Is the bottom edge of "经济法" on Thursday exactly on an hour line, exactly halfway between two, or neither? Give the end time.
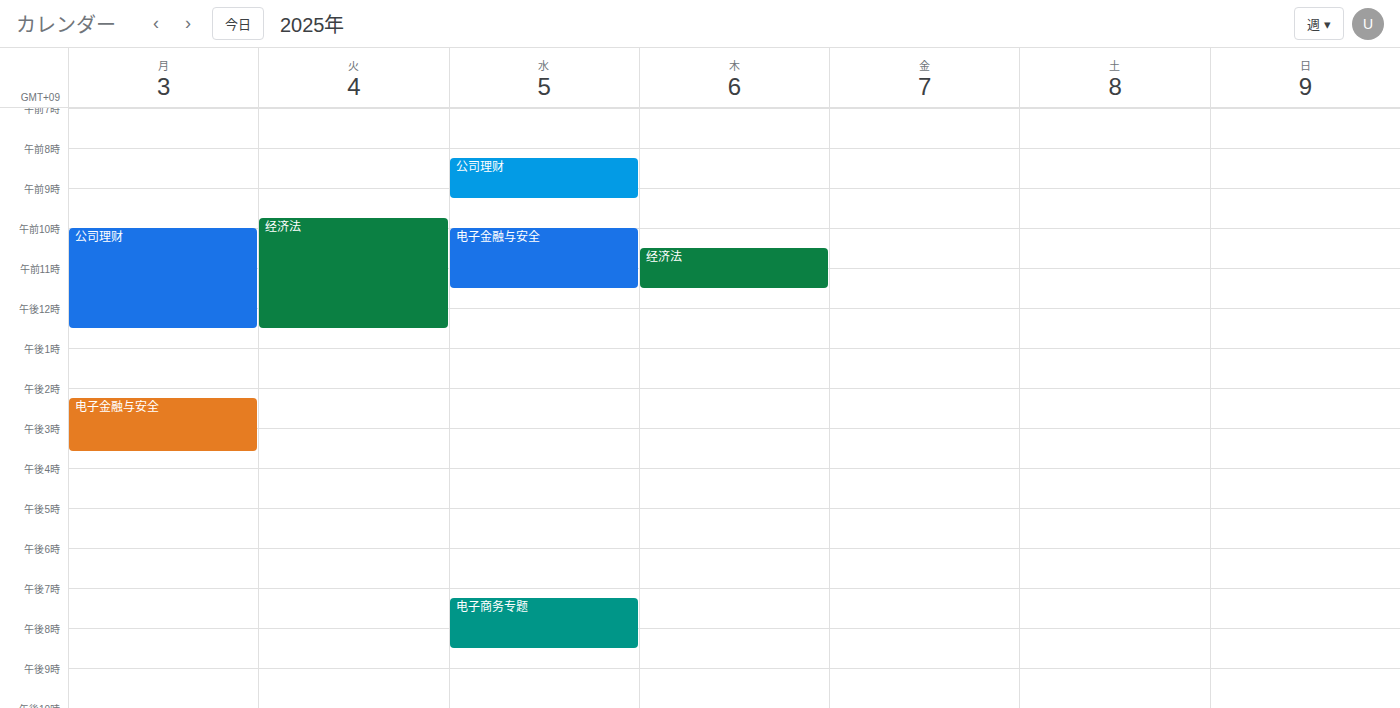
11:30 AM -- halfway between the 11 AM and 12 PM lines.